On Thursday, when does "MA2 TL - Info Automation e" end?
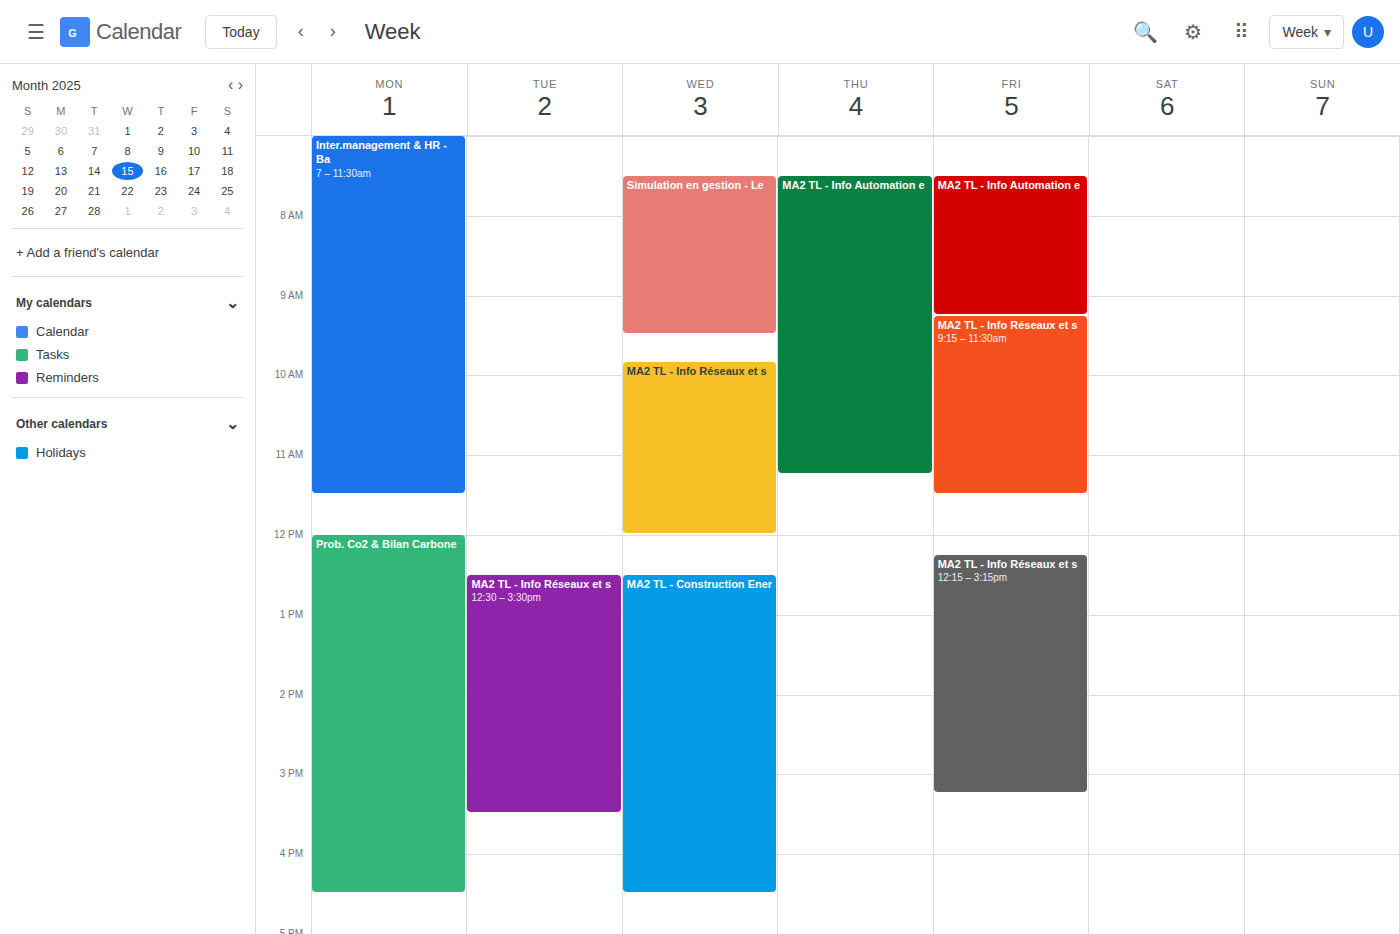
11:15 AM